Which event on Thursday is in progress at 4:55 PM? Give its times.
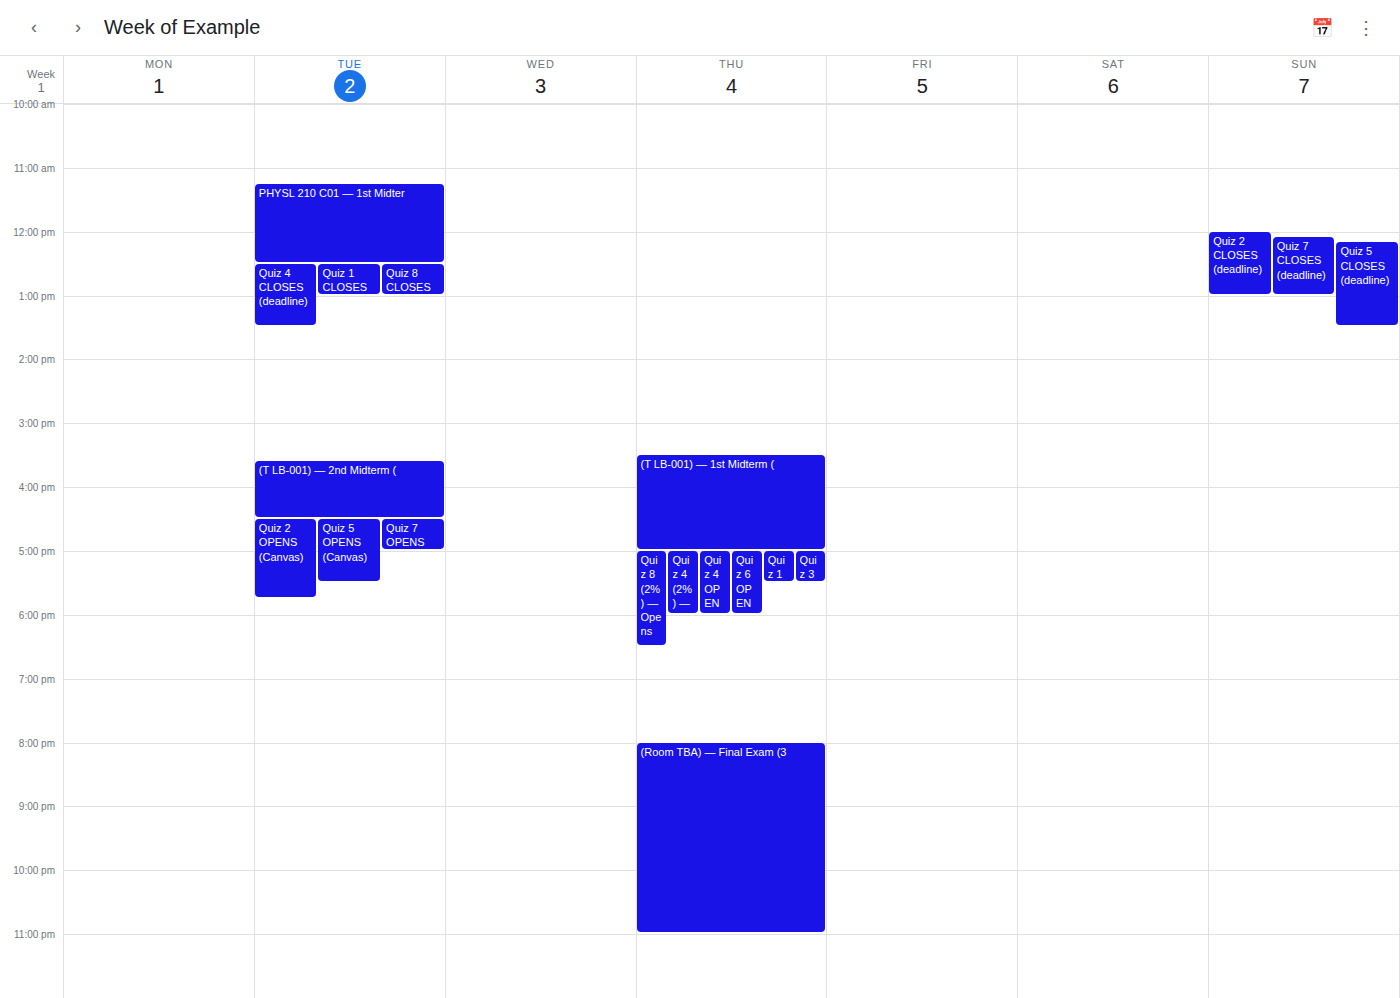
"(T LB-001) — 1st Midterm (", 3:30 PM to 5:00 PM